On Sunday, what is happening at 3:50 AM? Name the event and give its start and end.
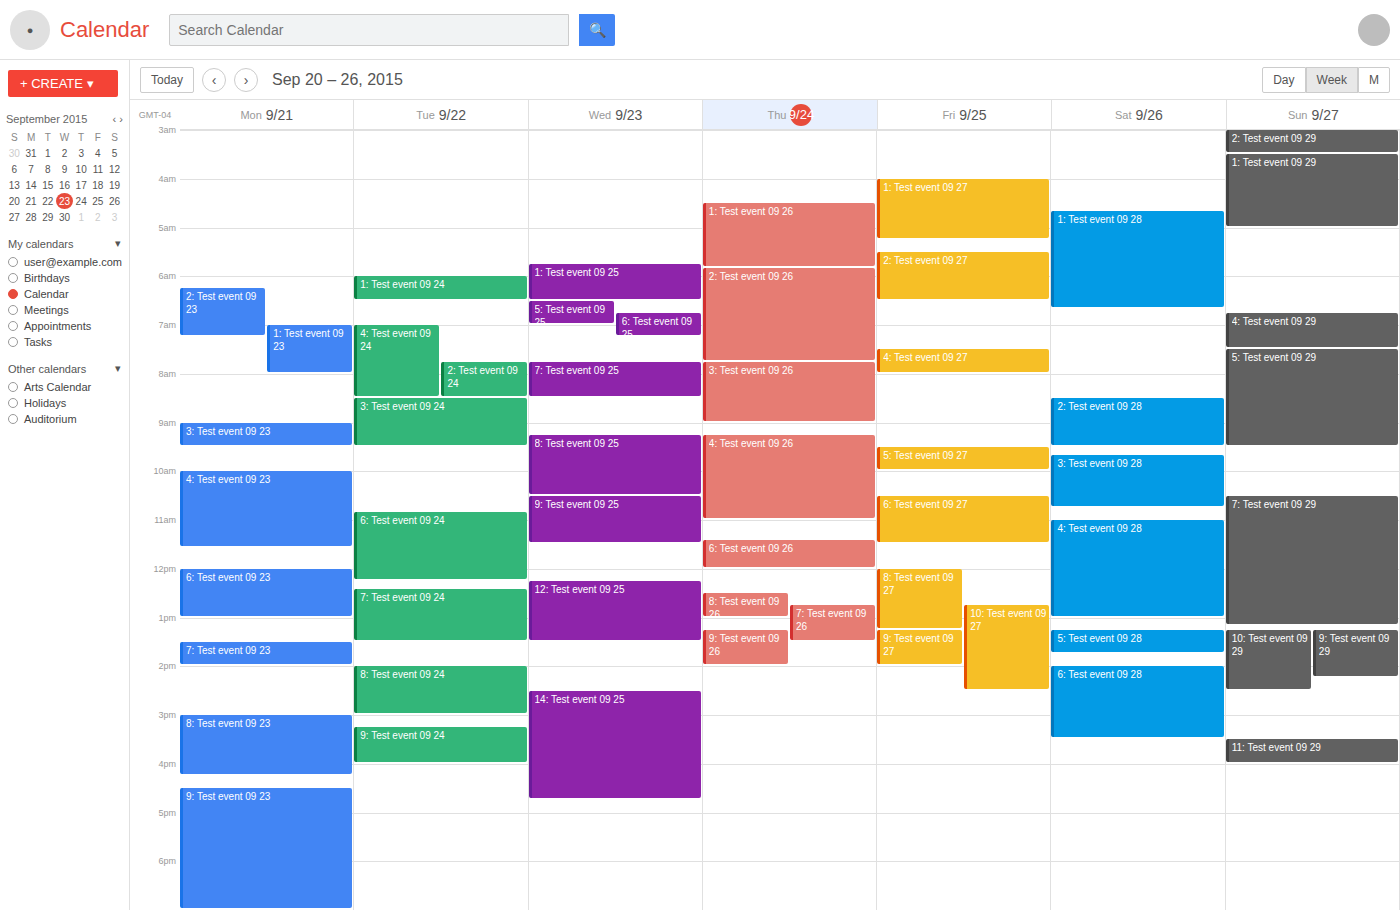
"1: Test event 09 29", 3:30 AM to 5:00 AM